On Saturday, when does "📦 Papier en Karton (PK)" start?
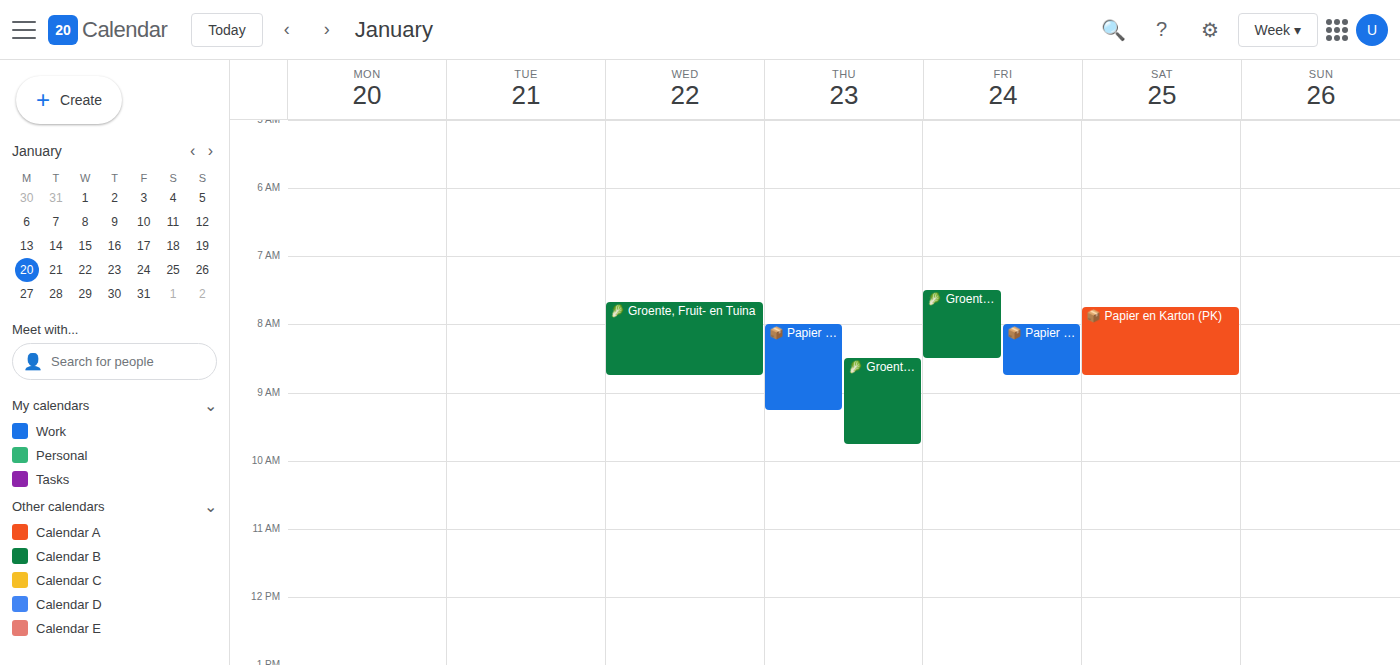
07:45